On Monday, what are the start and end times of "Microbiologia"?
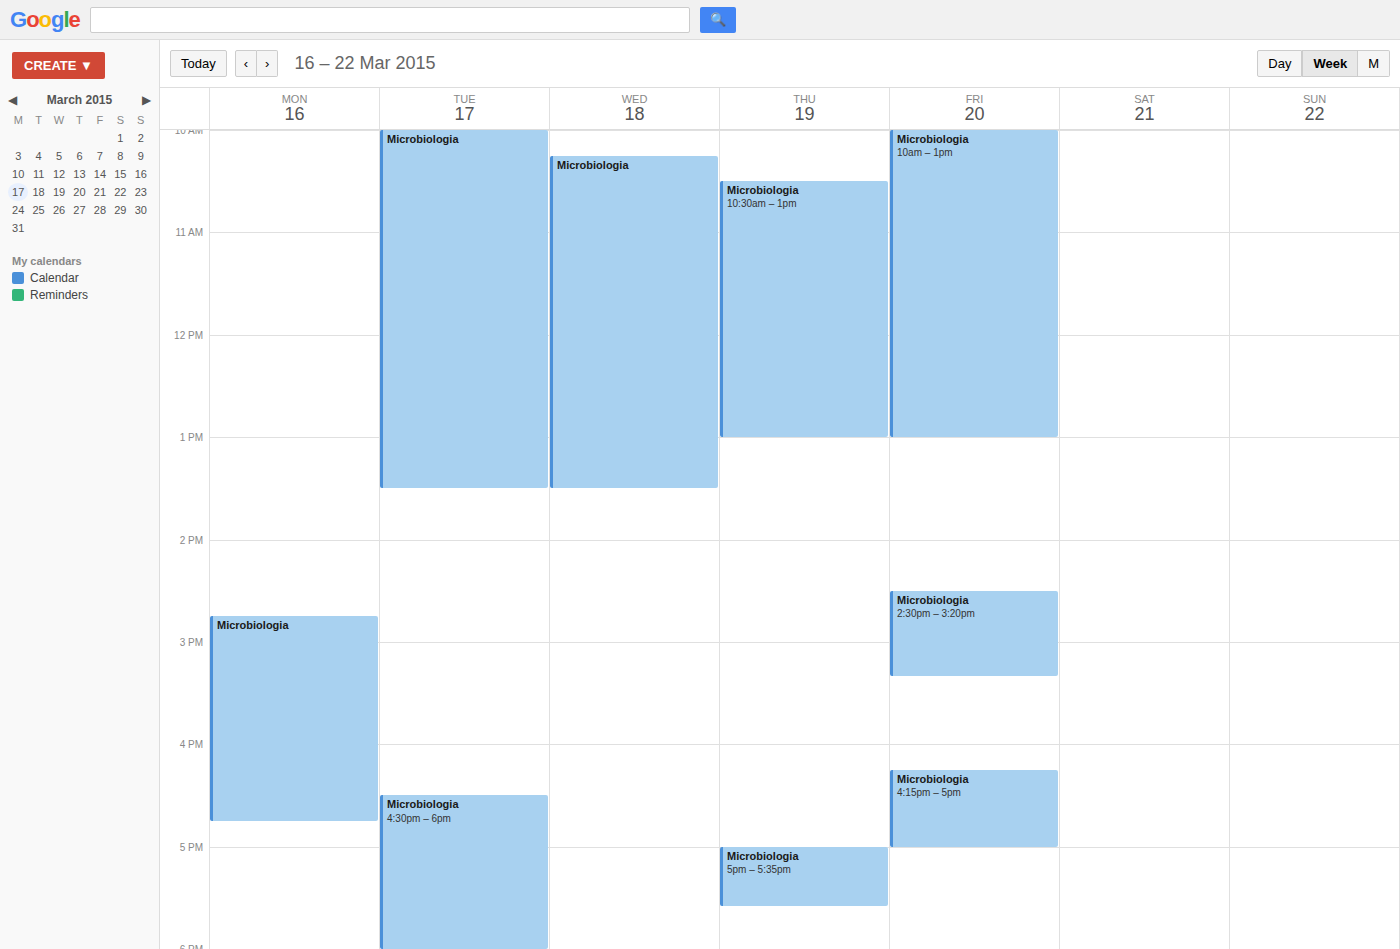
2:45 PM to 4:45 PM